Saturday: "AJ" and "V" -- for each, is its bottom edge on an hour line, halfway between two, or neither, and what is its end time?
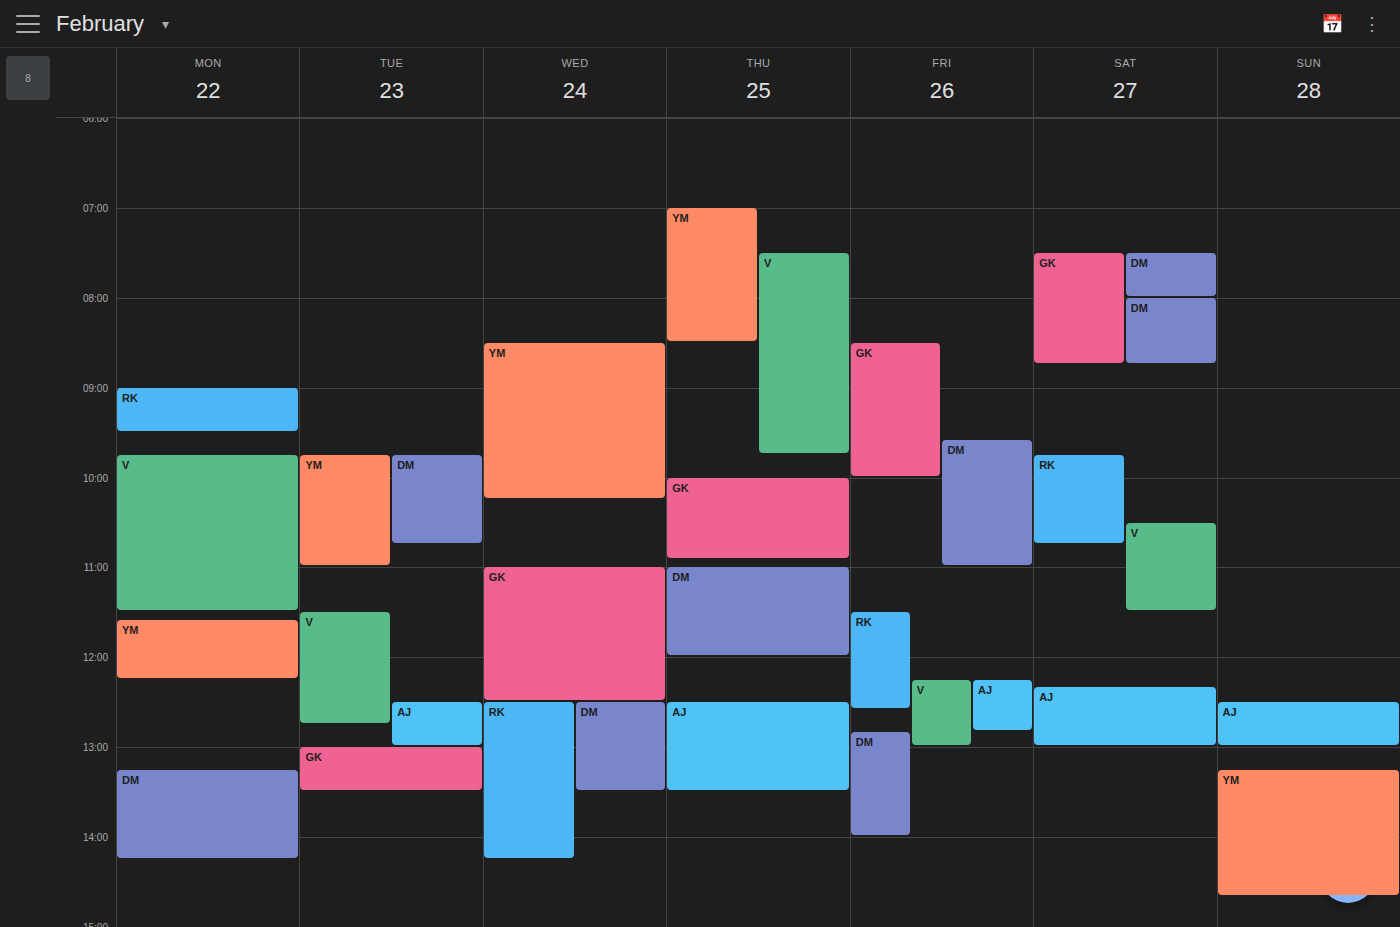
"AJ": 1:00 PM, exactly on the 1 PM line. "V": 11:30 AM, halfway between the 11 AM and 12 PM lines.